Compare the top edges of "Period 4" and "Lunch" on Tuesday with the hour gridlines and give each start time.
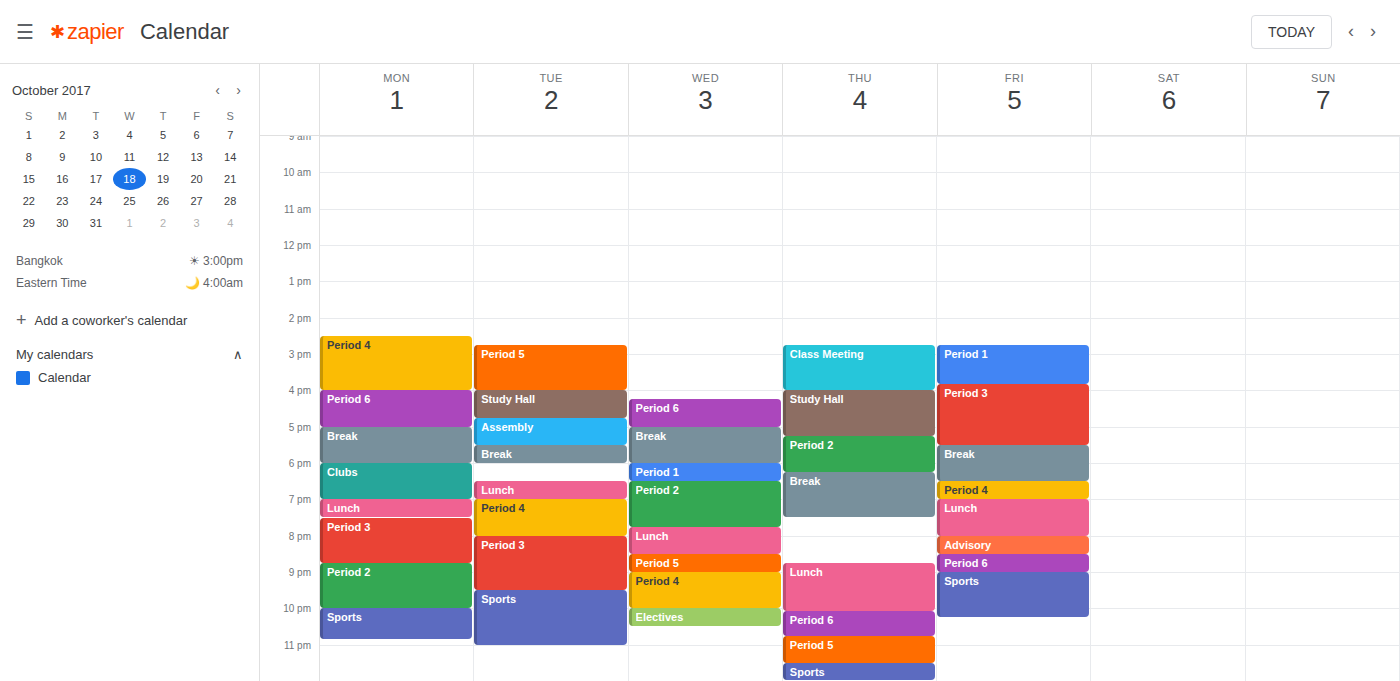
"Period 4": 7:00 PM, exactly on the 7 PM line. "Lunch": 6:30 PM, halfway between the 6 PM and 7 PM lines.